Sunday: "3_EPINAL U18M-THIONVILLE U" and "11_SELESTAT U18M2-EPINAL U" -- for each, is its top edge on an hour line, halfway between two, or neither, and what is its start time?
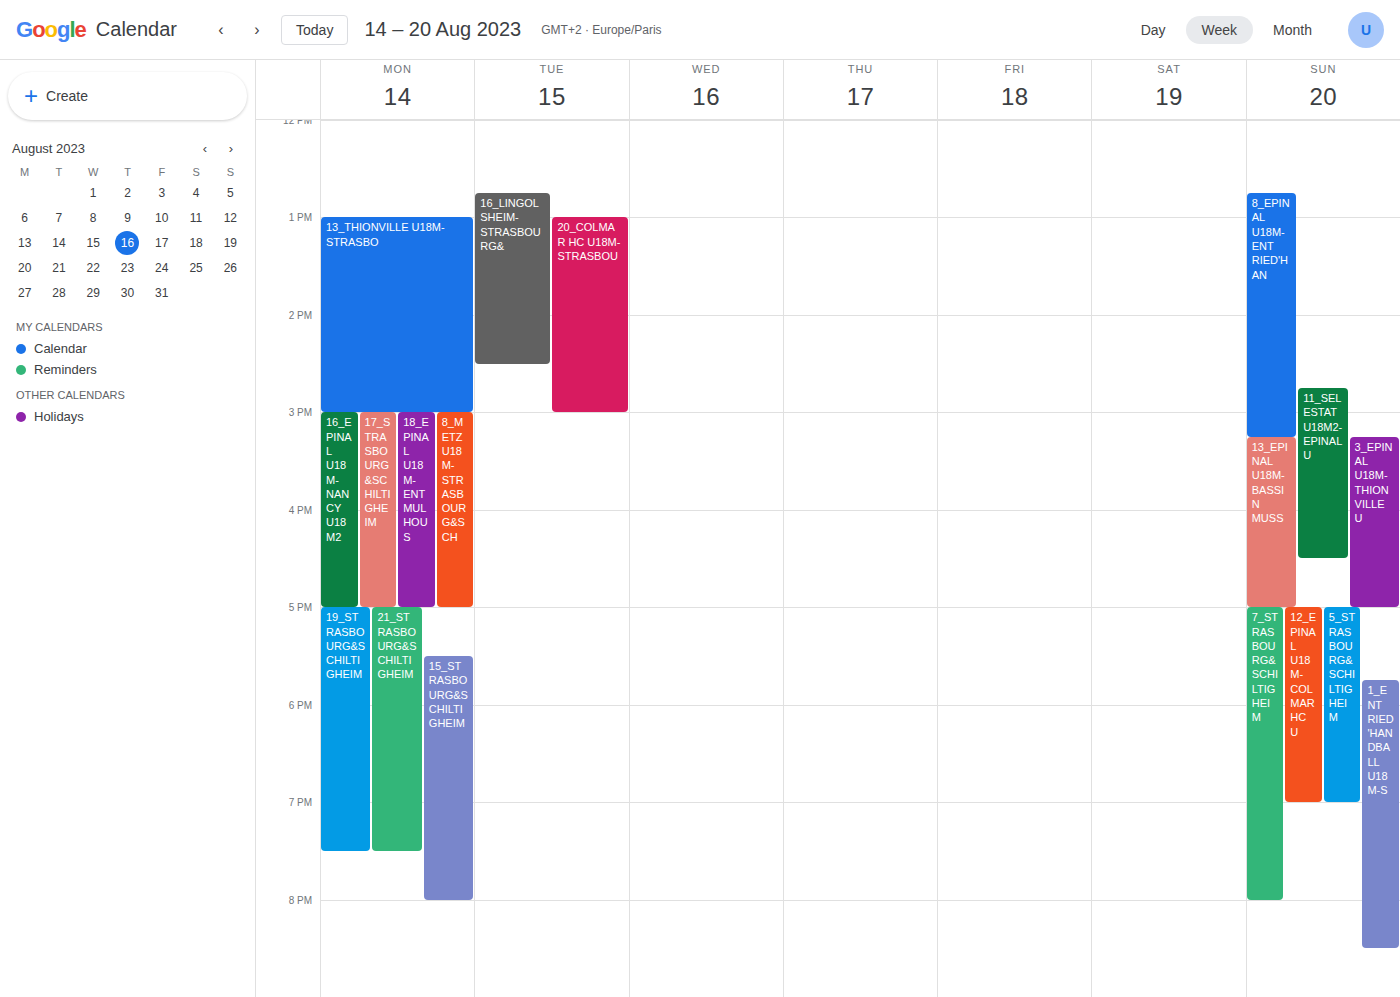
"3_EPINAL U18M-THIONVILLE U": 3:15 PM, neither: a quarter of the way from the 3 PM line to the 4 PM line. "11_SELESTAT U18M2-EPINAL U": 2:45 PM, neither: three quarters of the way from the 2 PM line to the 3 PM line.